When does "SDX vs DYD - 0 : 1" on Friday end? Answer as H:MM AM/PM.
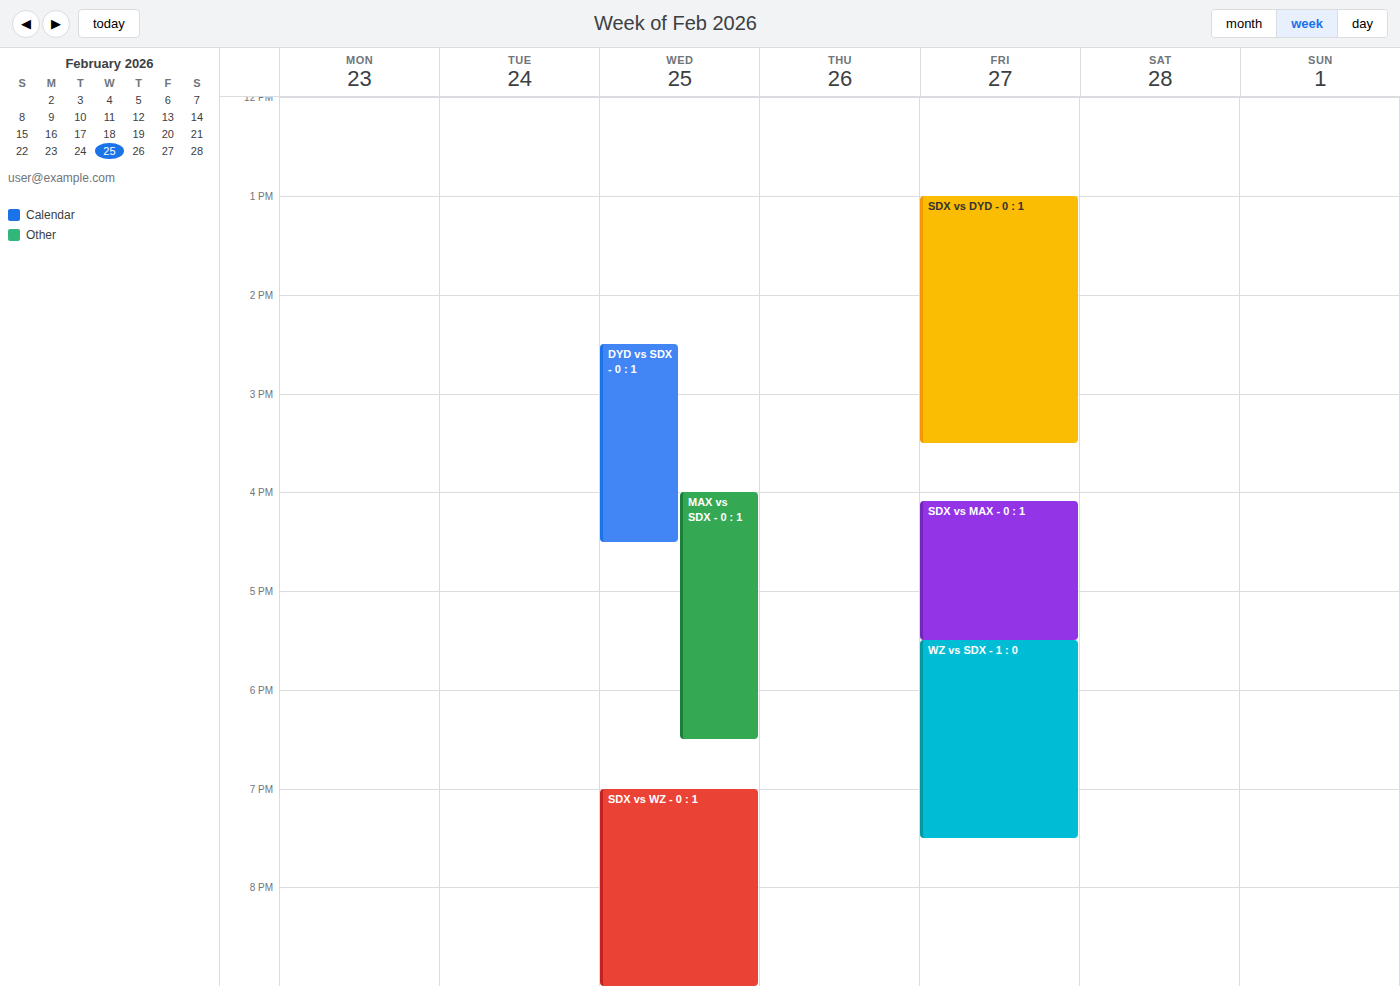
3:30 PM